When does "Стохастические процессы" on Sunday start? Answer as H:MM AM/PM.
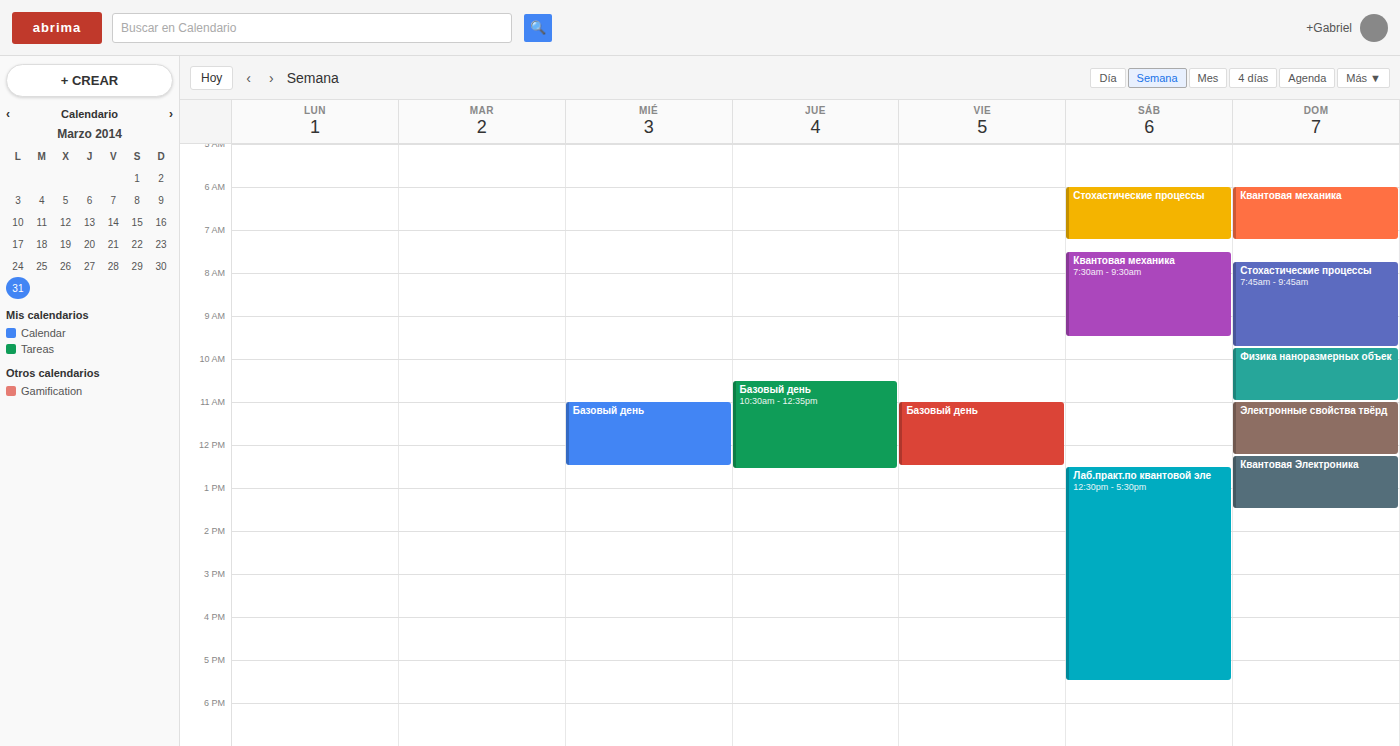
7:45 AM